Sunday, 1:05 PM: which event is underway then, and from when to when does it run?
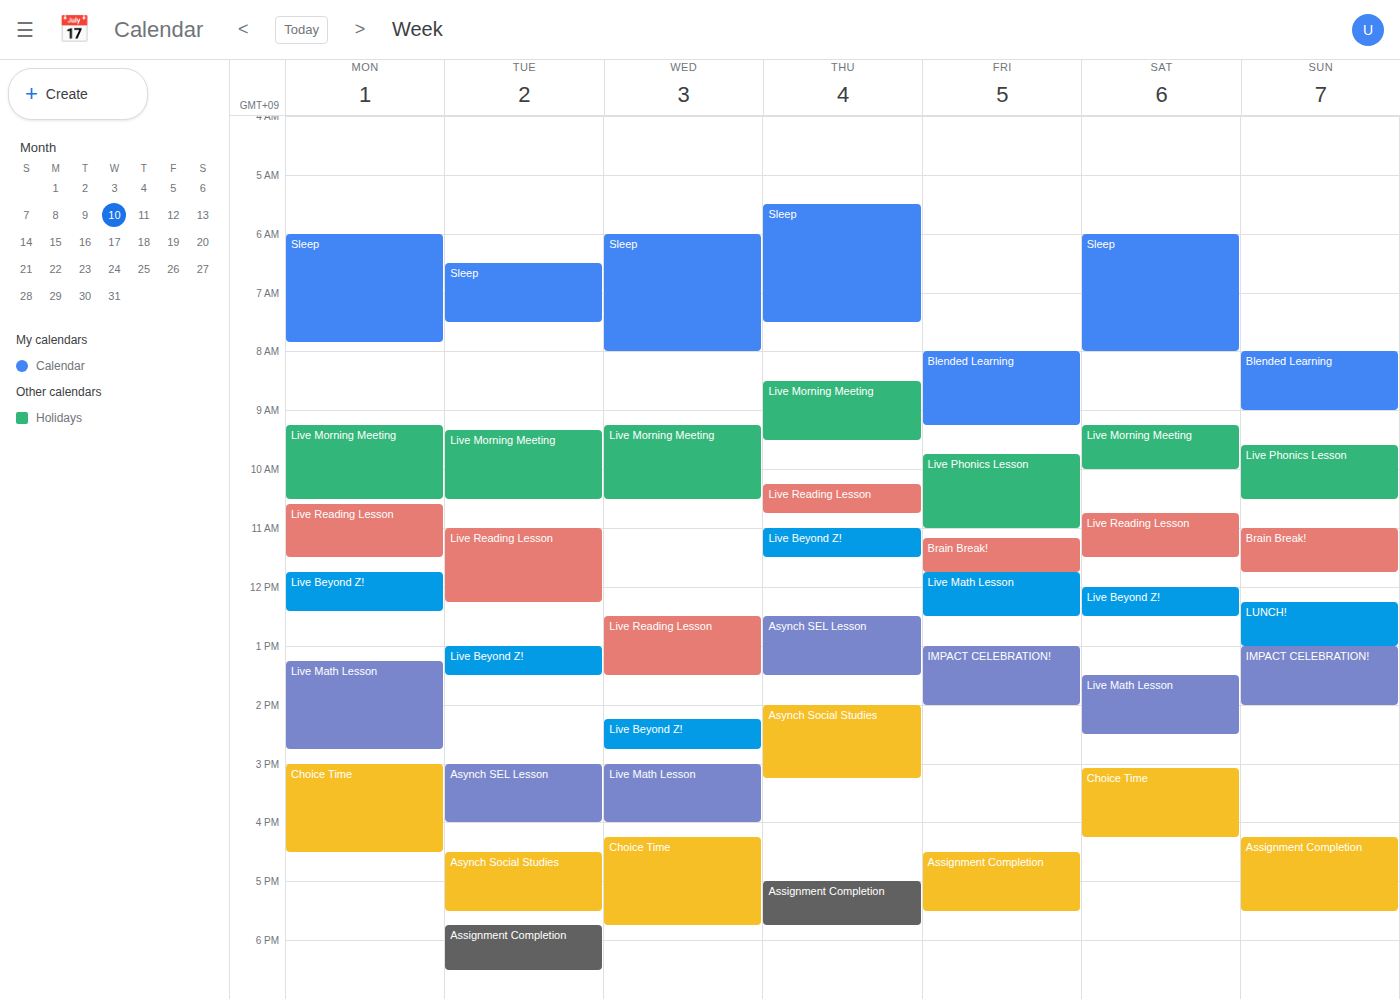
"IMPACT CELEBRATION!", 1:00 PM to 2:00 PM